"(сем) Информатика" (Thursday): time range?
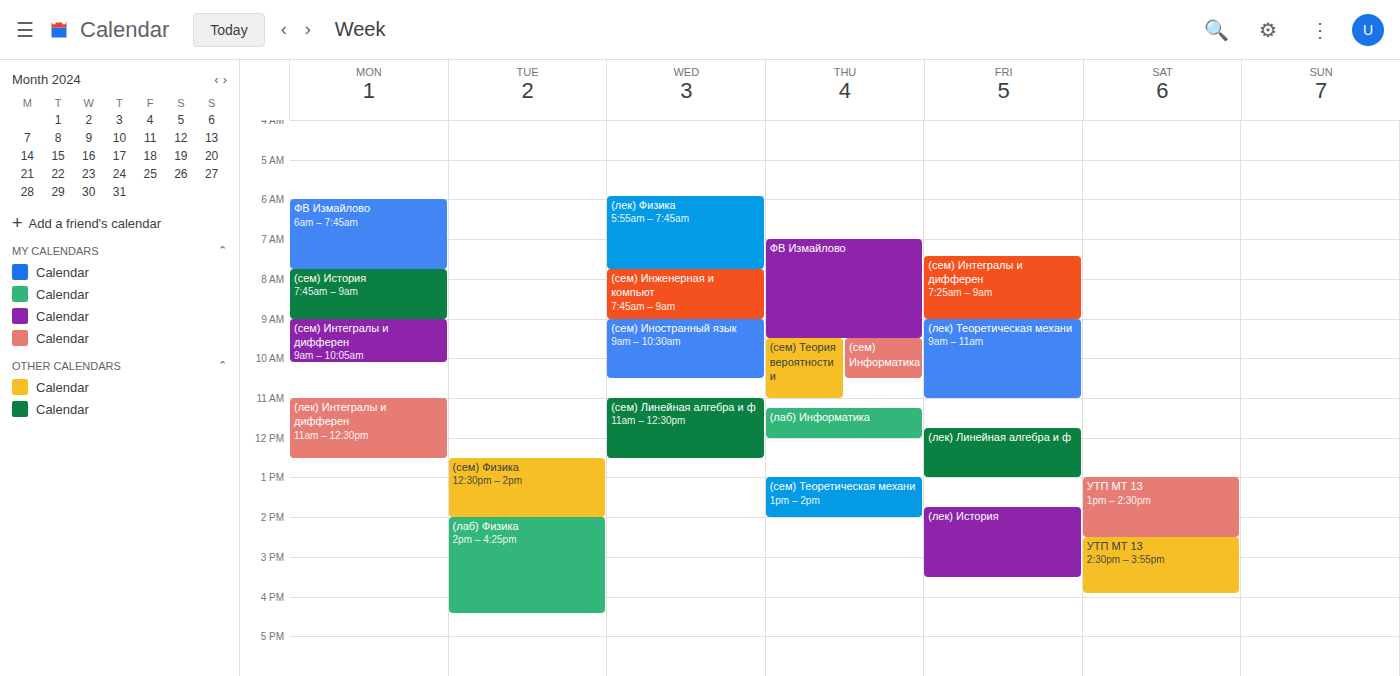
9:30 AM to 10:30 AM